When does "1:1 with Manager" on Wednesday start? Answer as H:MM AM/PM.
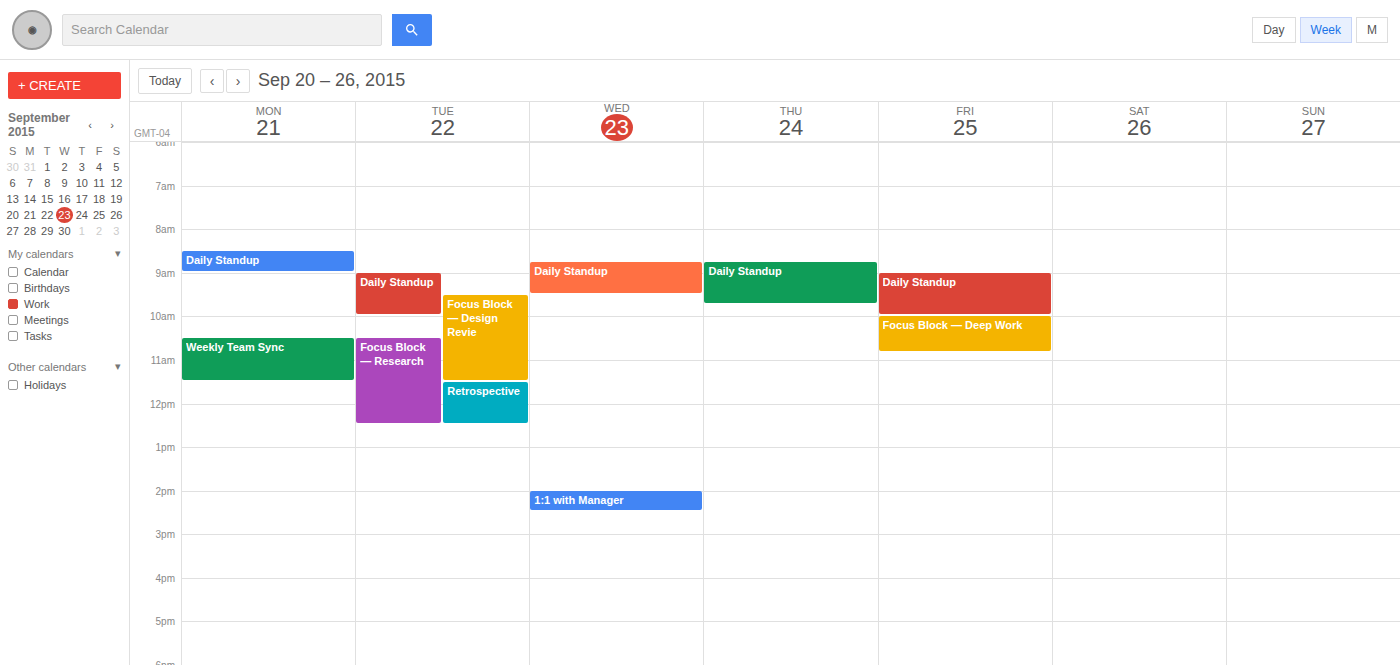
2:00 PM